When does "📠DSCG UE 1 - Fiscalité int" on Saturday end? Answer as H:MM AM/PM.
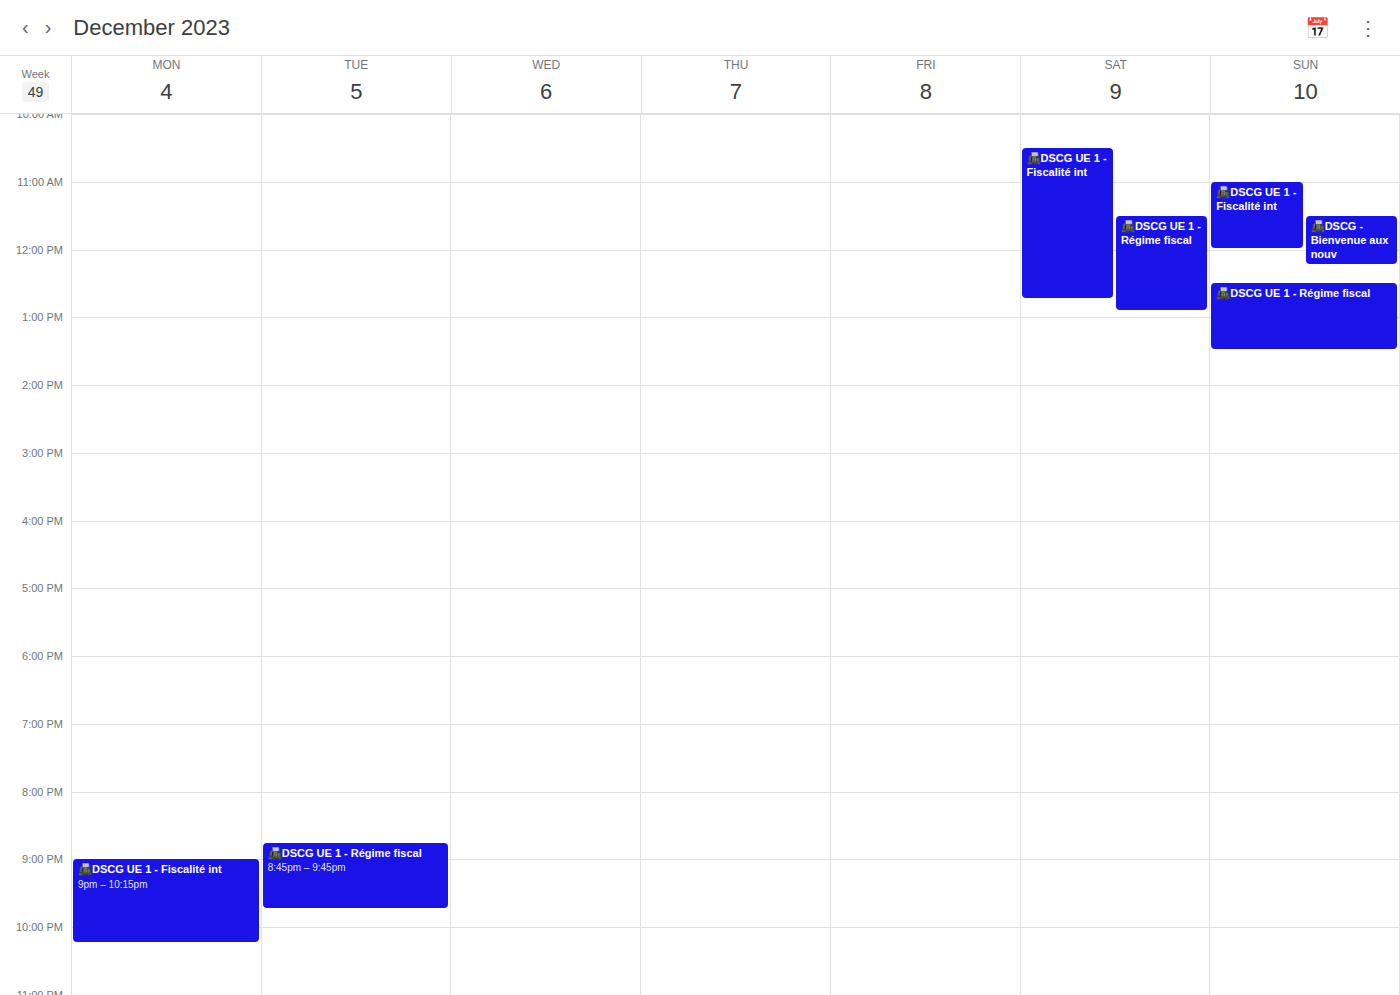
12:45 PM